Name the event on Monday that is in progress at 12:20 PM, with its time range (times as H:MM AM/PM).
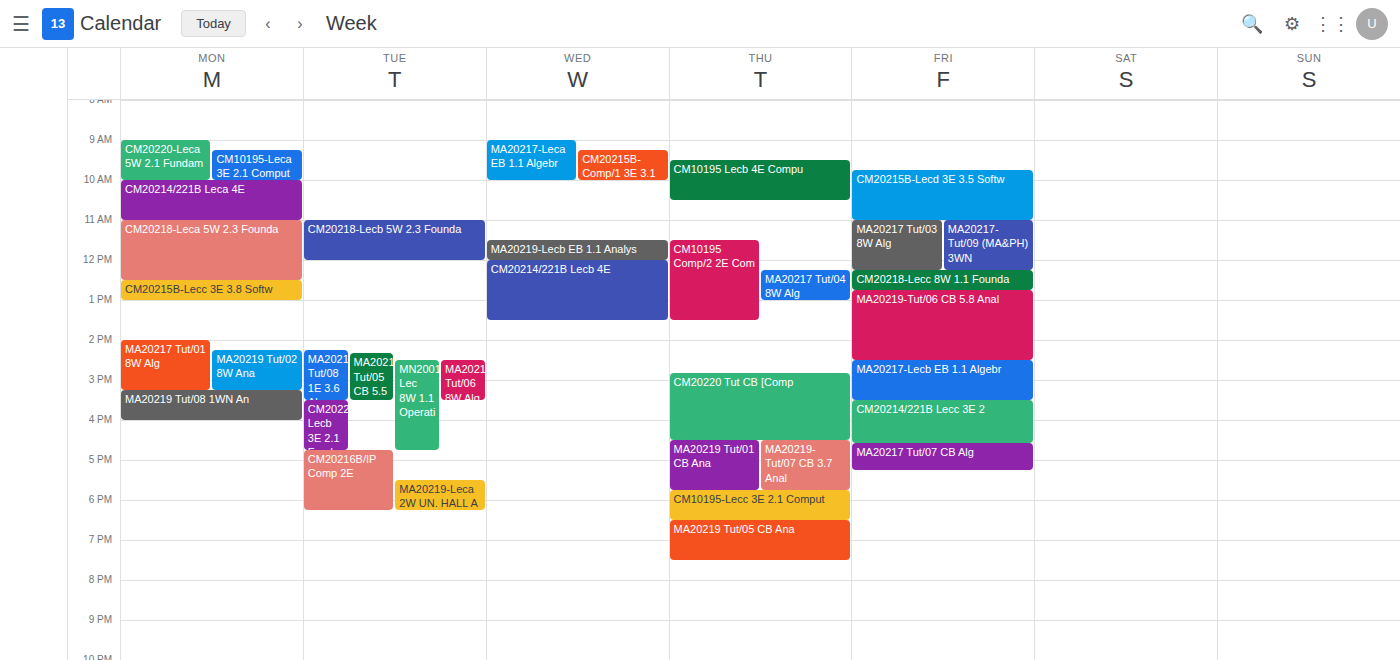
"CM20218-Leca 5W 2.3 Founda", 11:00 AM to 12:30 PM